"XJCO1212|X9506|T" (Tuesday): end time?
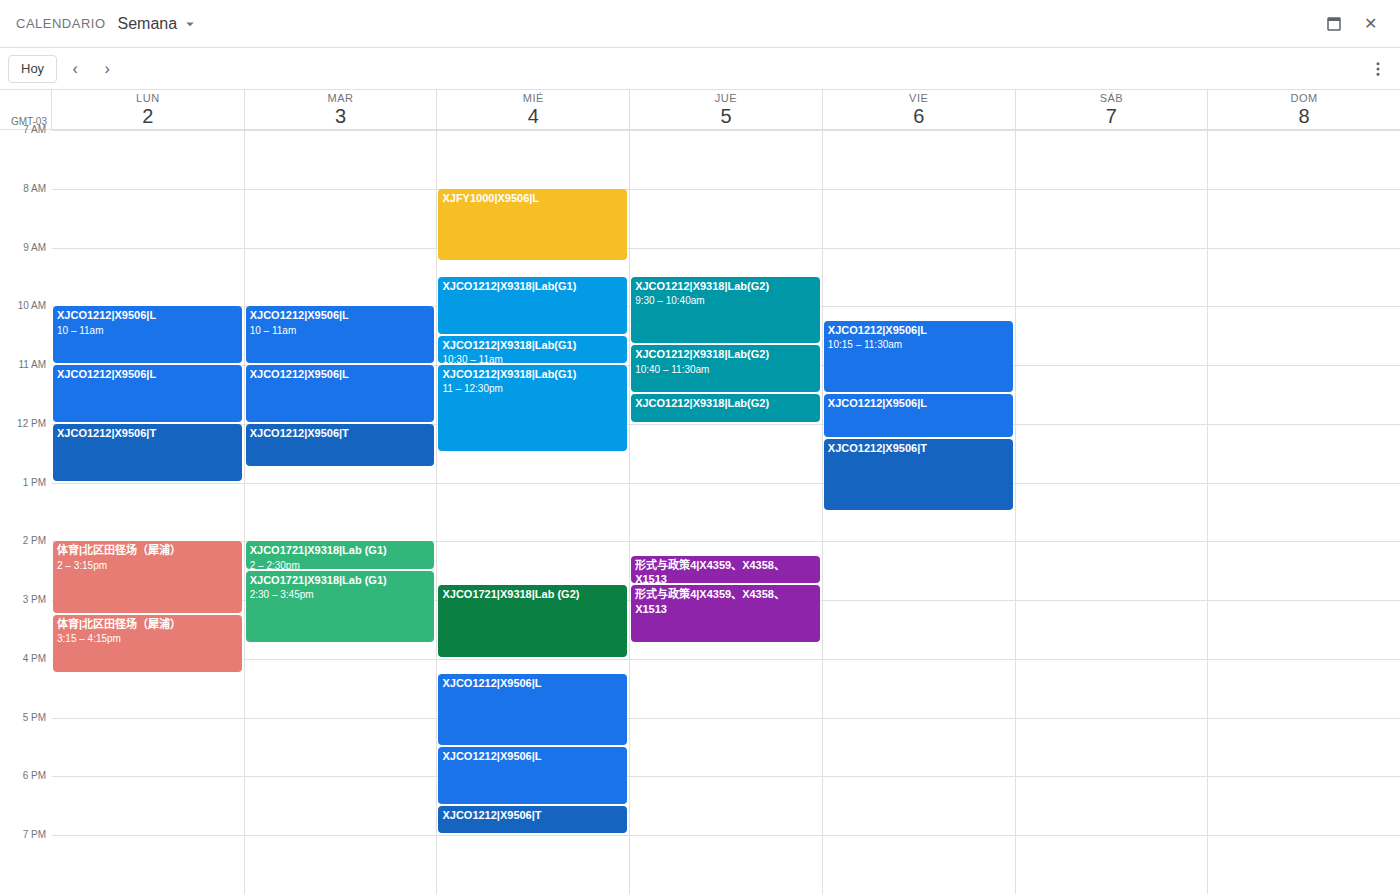
12:45 PM